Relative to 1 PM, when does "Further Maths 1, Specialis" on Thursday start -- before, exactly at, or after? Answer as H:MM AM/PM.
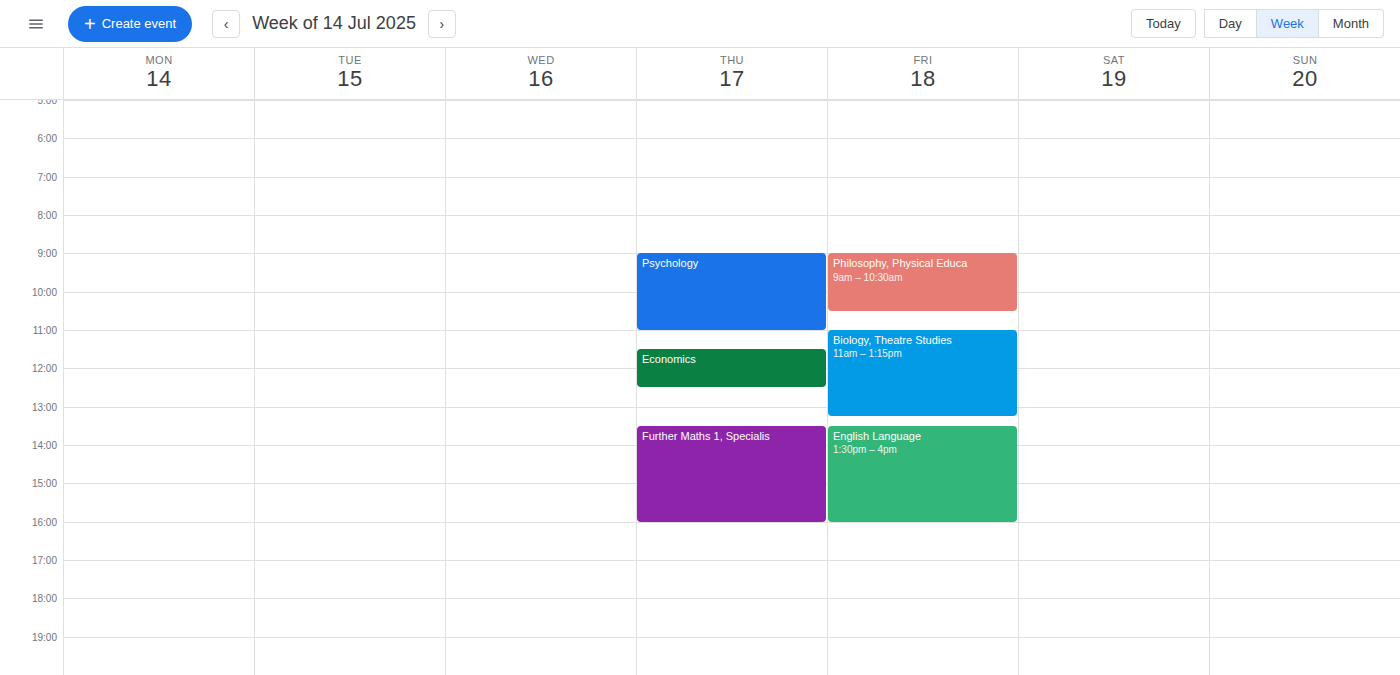
1:30 PM -- after 1 PM, 30 minutes below the 1 PM line.